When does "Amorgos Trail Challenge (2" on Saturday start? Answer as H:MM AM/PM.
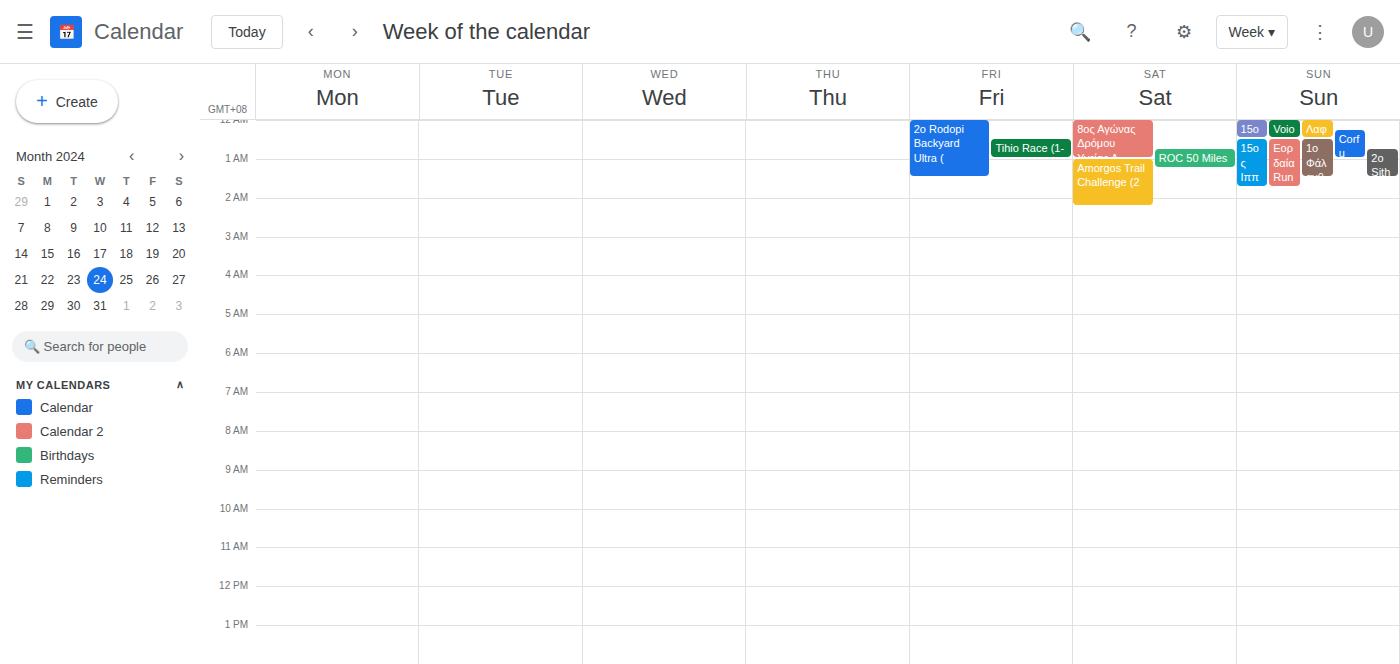
1:00 AM